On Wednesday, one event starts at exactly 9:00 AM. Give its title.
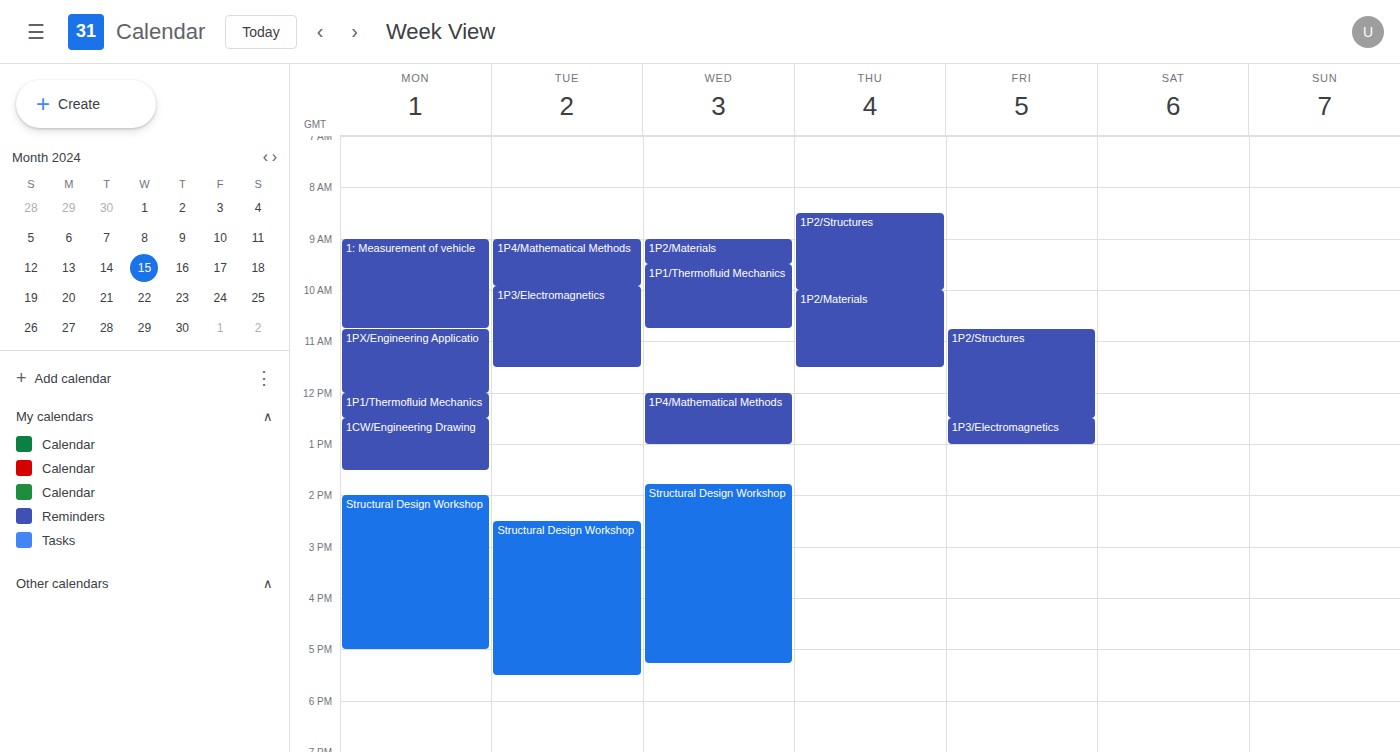
"1P2/Materials"